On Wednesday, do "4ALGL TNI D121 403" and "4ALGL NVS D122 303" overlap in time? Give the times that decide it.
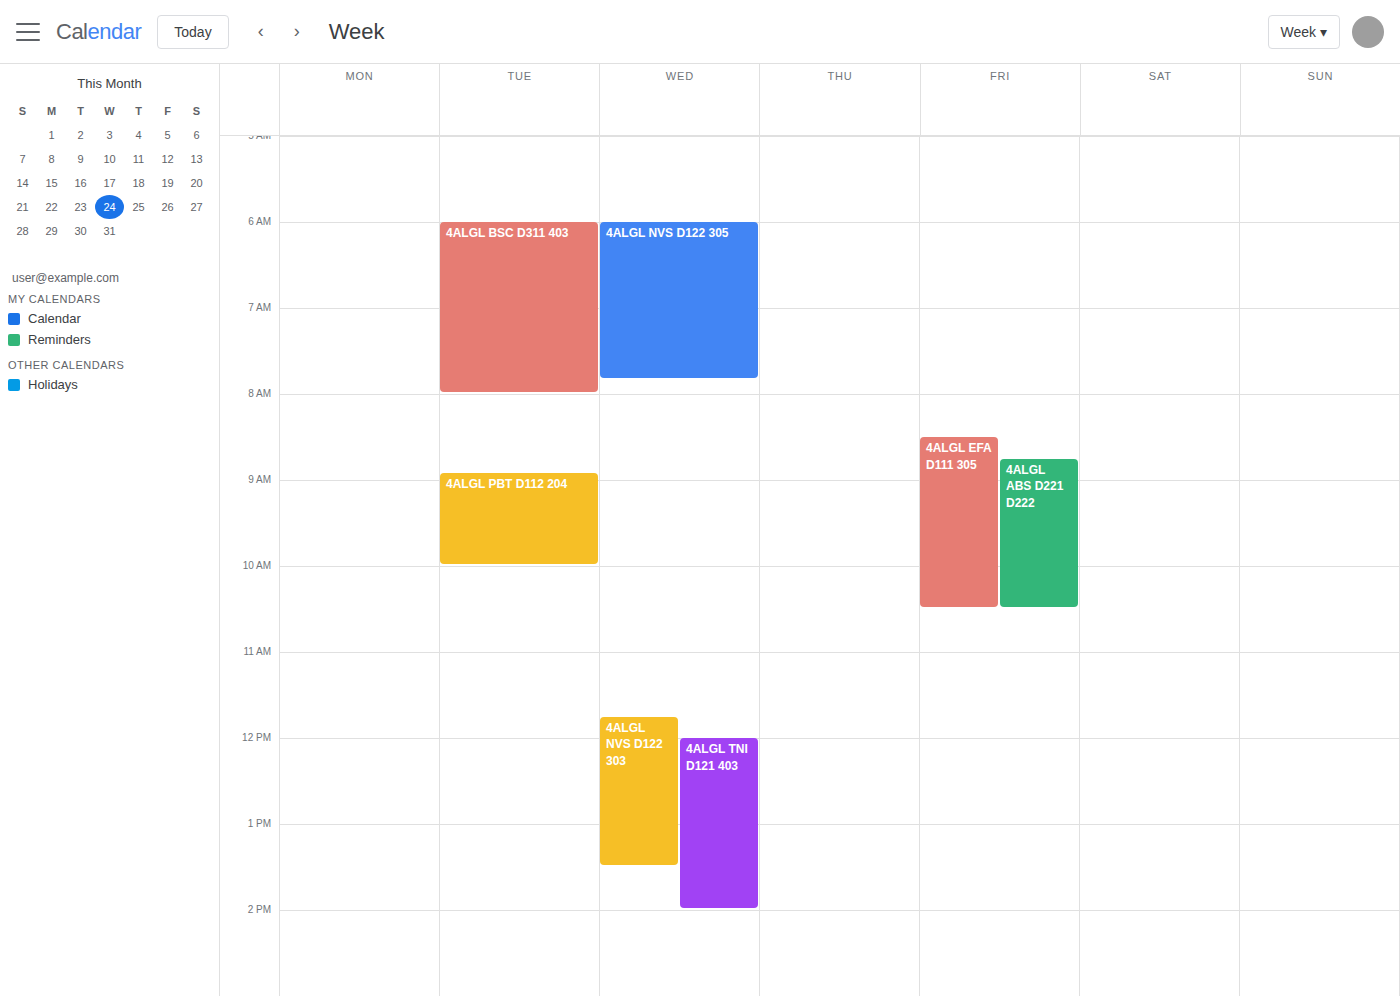
"4ALGL TNI D121 403" starts at 12:00 PM, before "4ALGL NVS D122 303" ends at 1:30 PM -- they overlap.